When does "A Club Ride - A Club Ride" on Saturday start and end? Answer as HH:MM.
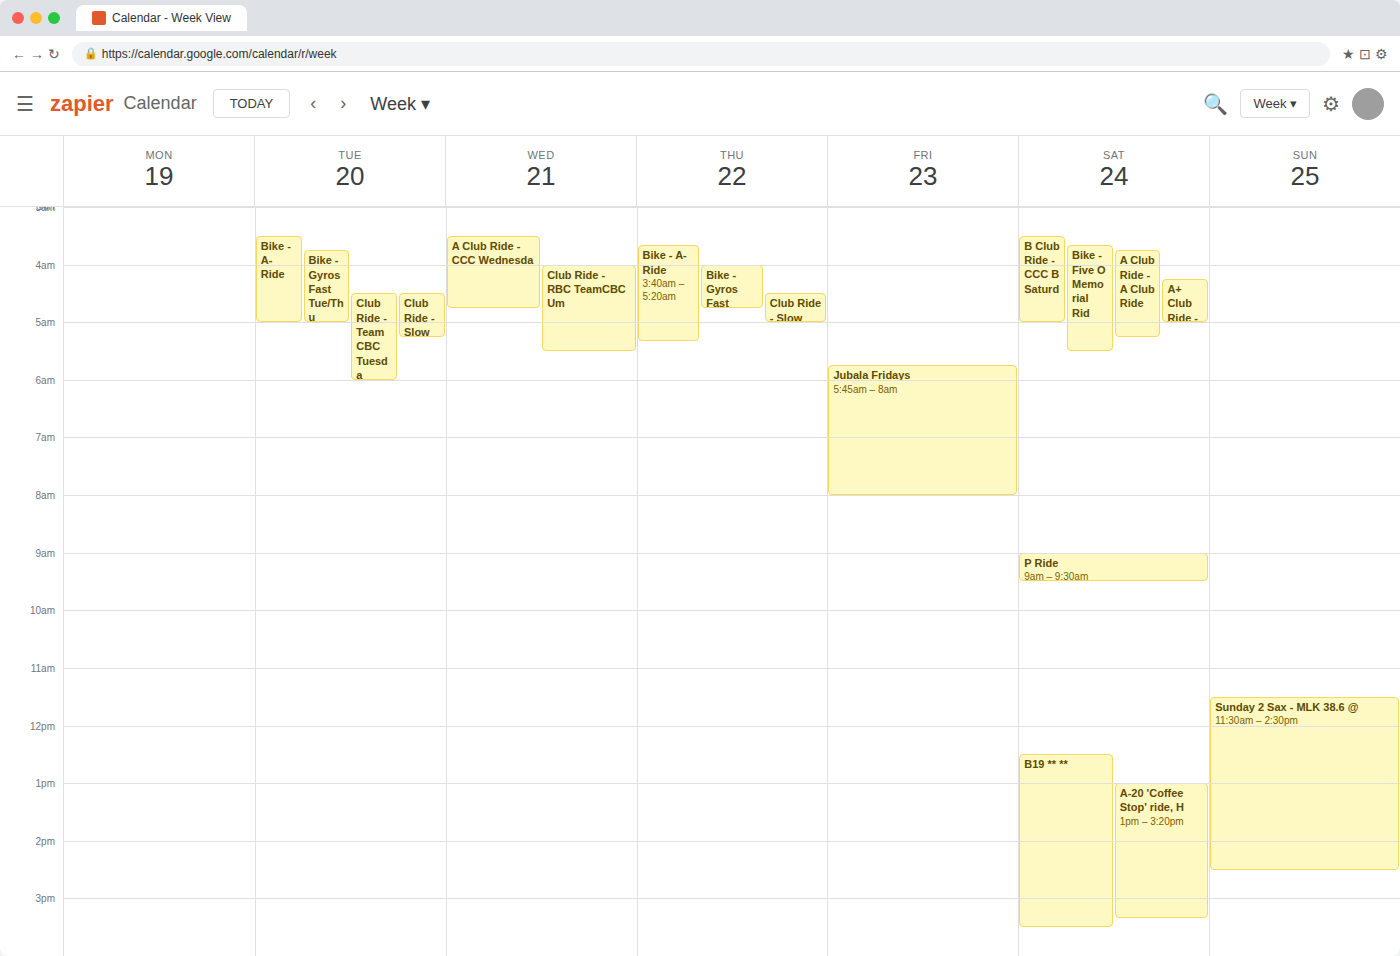
03:45 to 05:15